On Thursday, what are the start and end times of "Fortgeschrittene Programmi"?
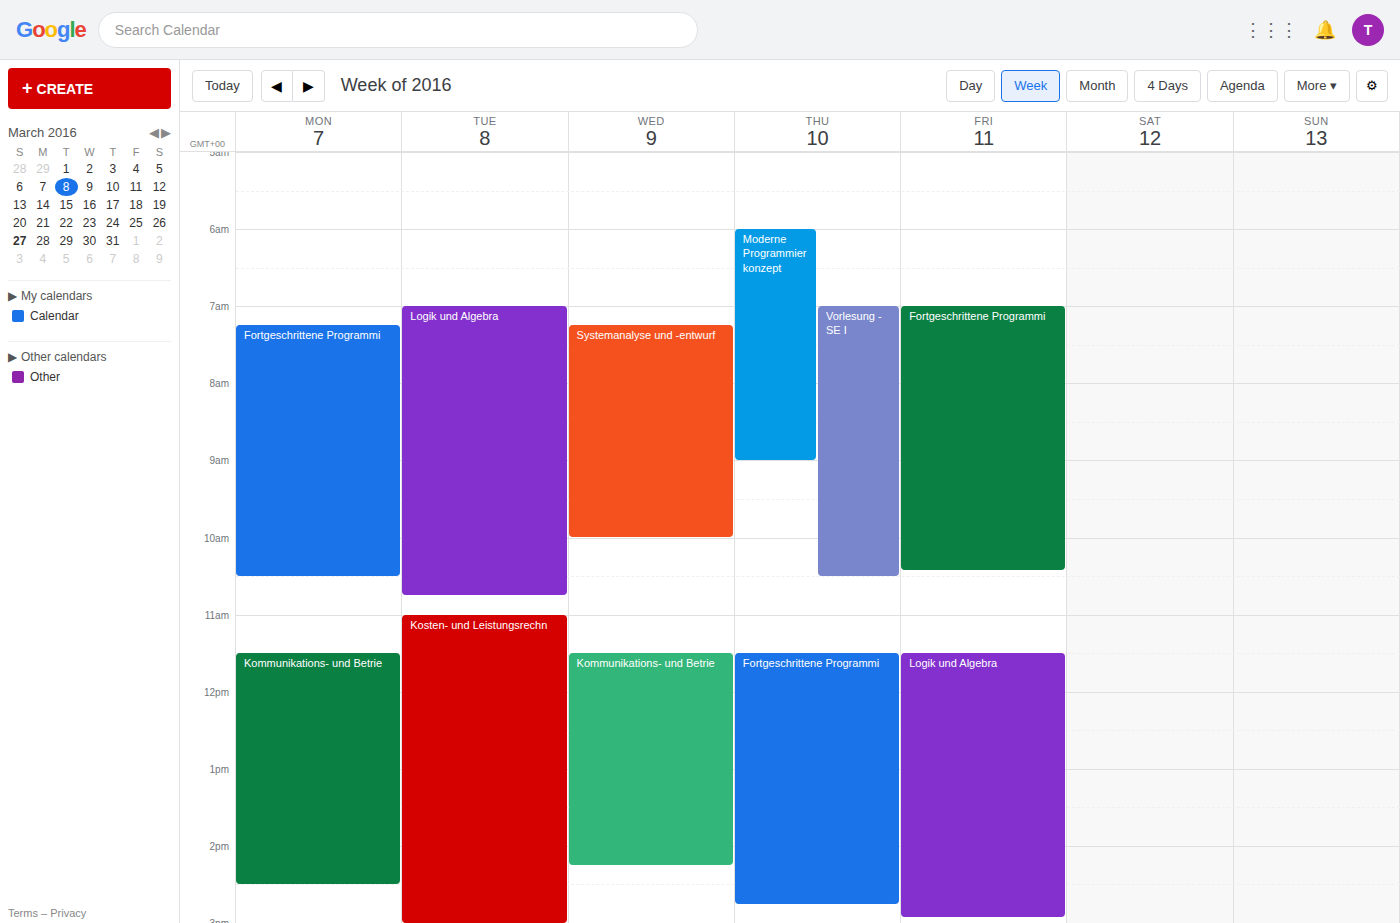
11:30 AM to 2:45 PM